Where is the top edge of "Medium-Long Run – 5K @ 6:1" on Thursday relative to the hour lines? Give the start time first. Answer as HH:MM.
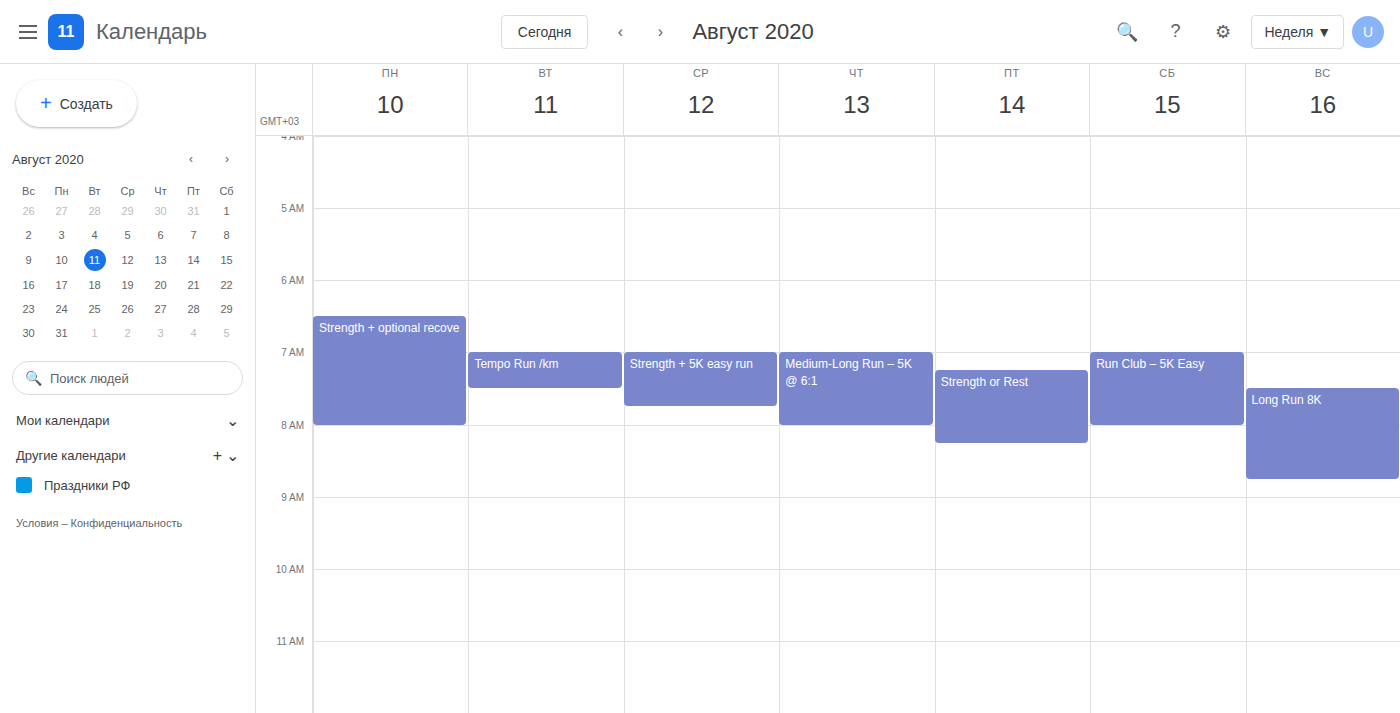
07:00 -- exactly on the 07:00 line.